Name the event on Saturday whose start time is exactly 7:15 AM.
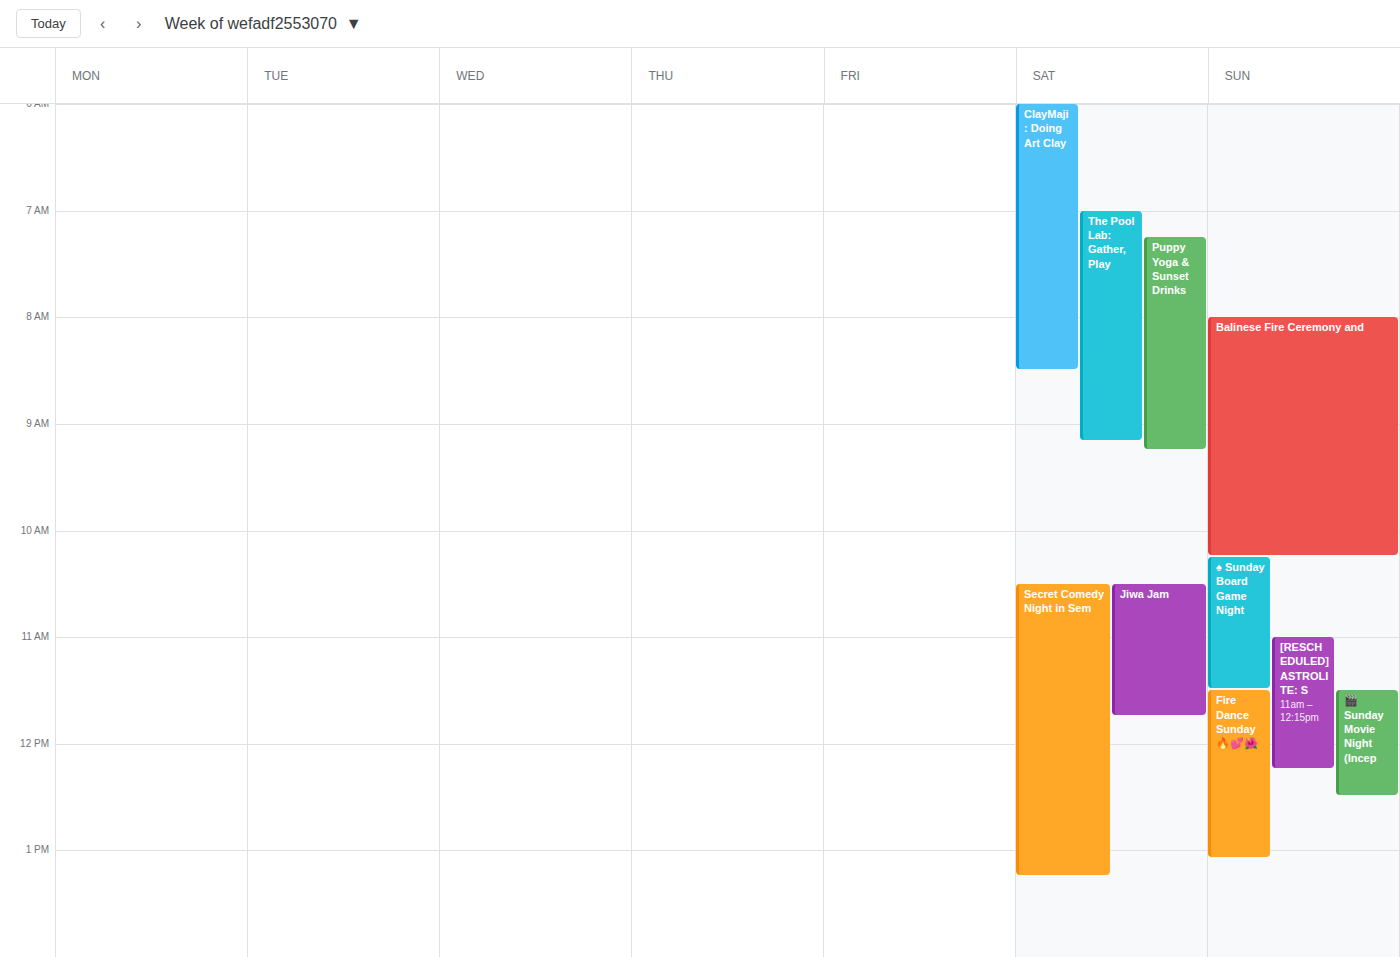
"Puppy Yoga & Sunset Drinks"